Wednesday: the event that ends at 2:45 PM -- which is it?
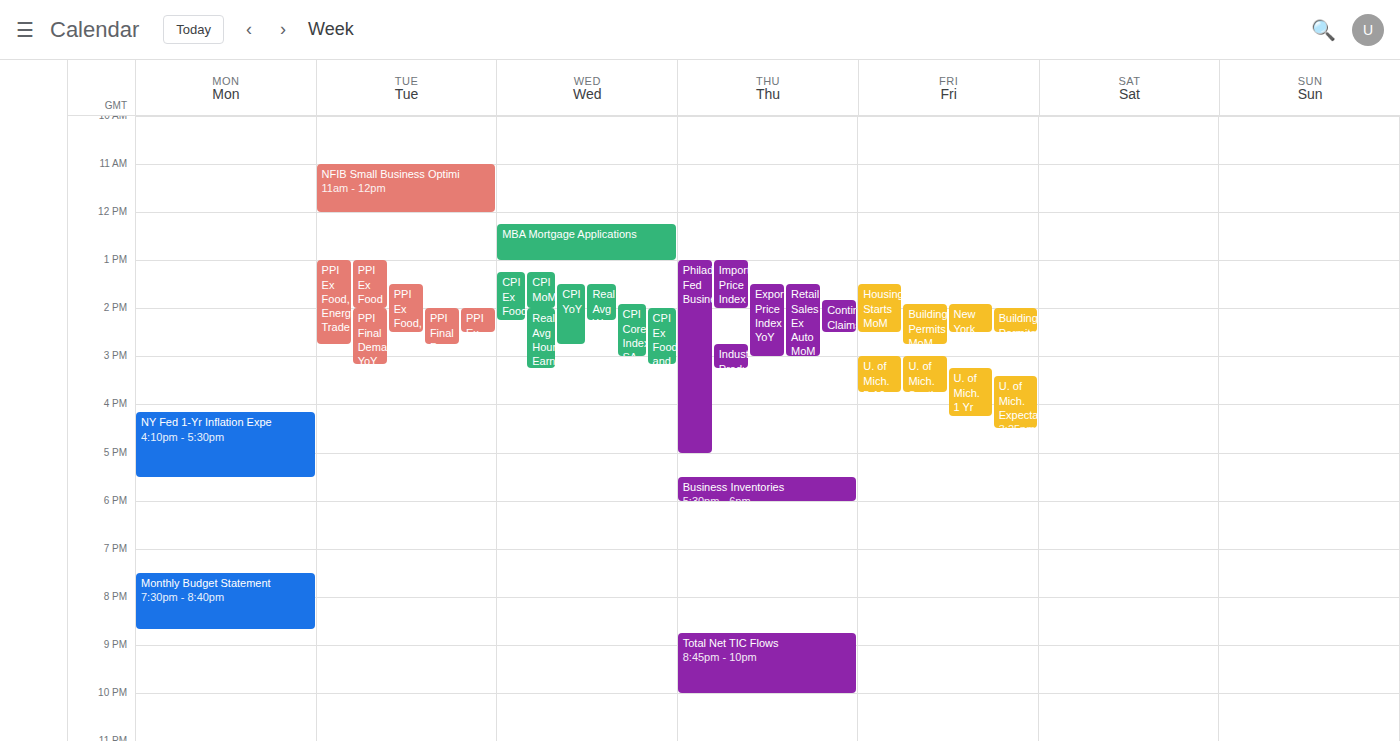
"CPI YoY"